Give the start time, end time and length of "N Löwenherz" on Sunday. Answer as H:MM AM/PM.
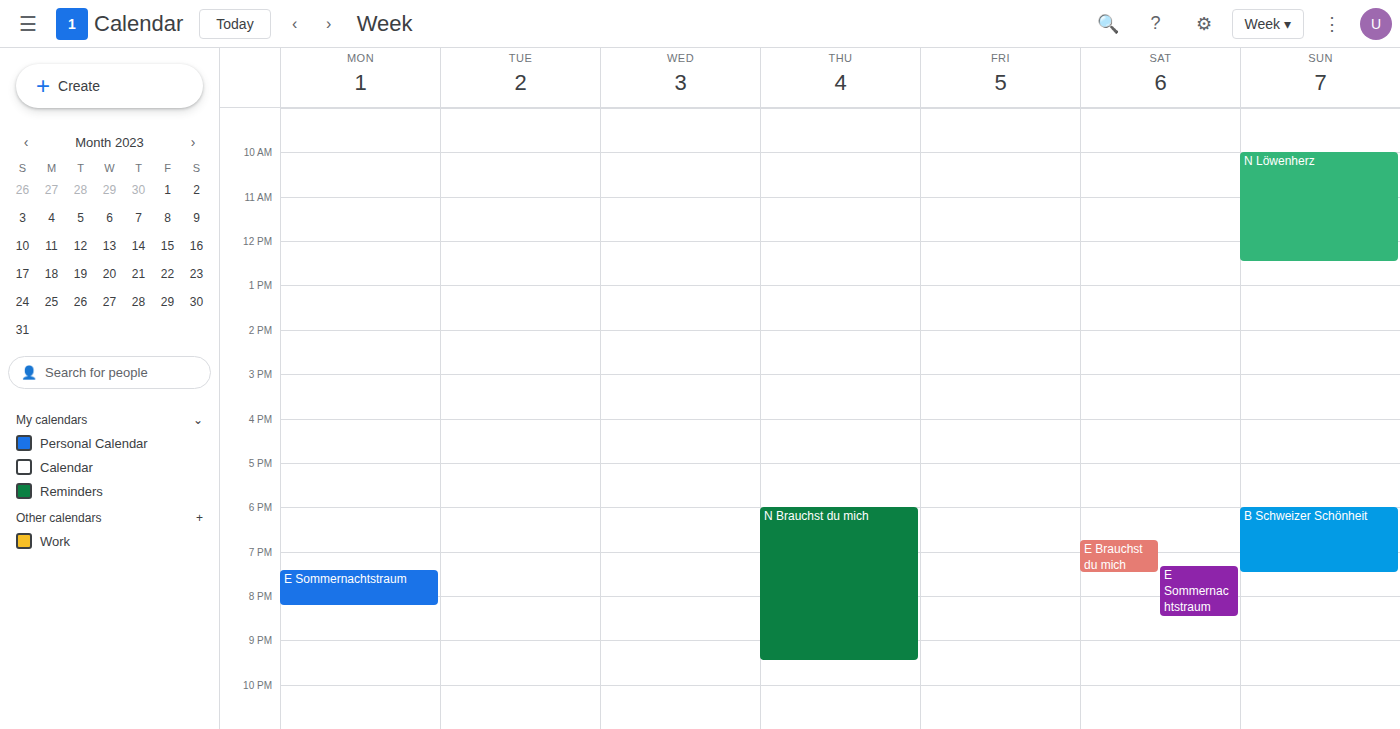
10:00 AM to 12:30 PM, 2 hours 30 minutes